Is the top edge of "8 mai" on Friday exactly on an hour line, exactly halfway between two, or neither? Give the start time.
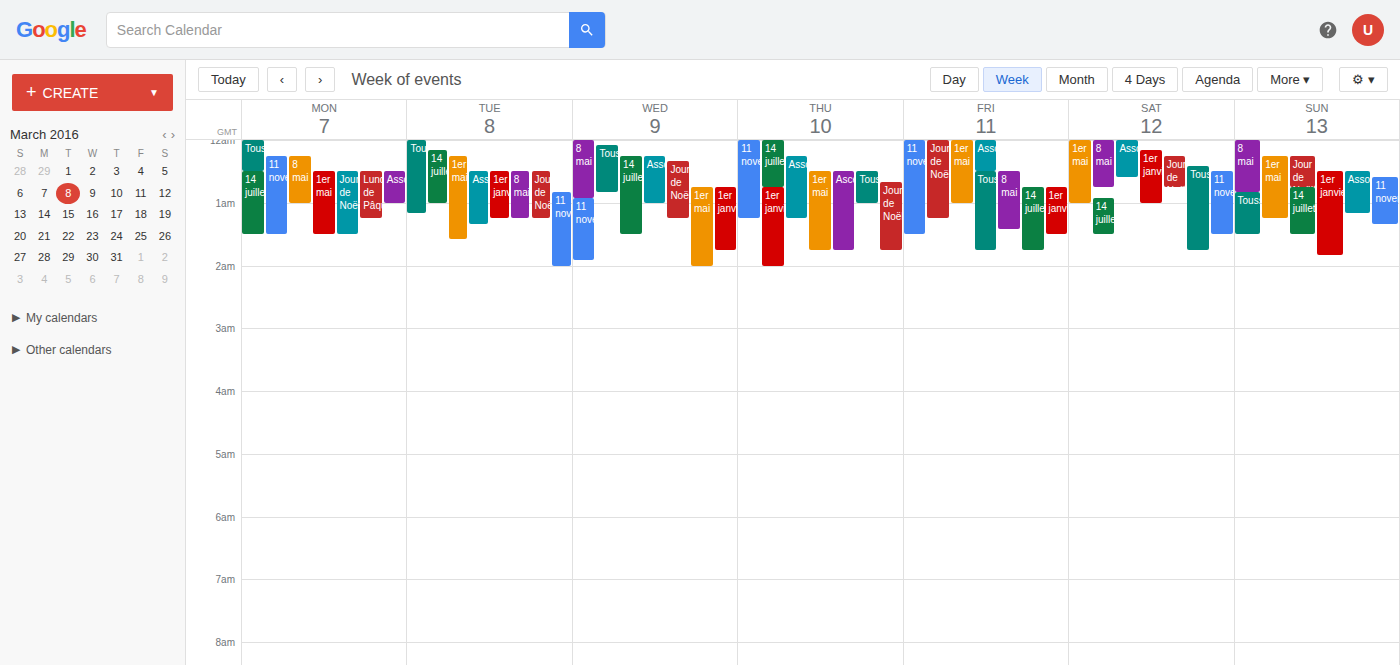
12:30 AM -- halfway between the 12 AM and 1 AM lines.